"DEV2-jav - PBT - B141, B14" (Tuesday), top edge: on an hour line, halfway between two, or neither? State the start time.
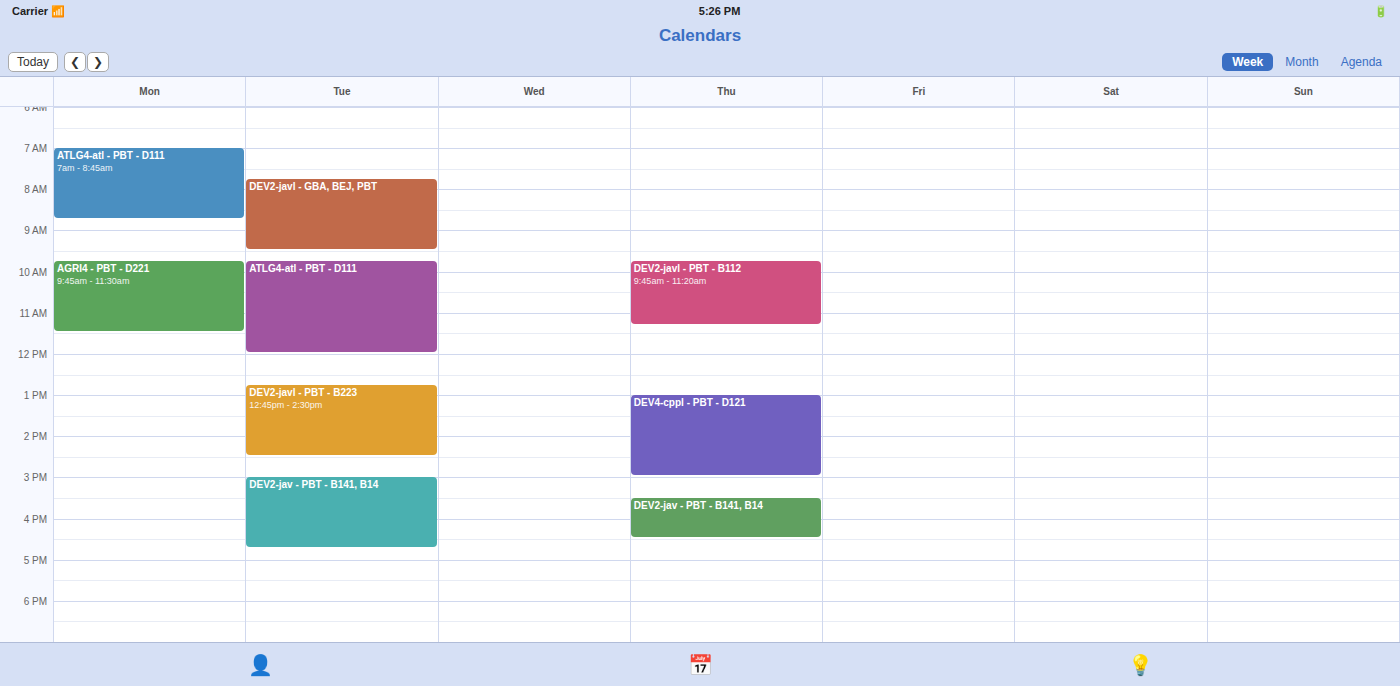
3:00 PM -- exactly on the 3 PM line.